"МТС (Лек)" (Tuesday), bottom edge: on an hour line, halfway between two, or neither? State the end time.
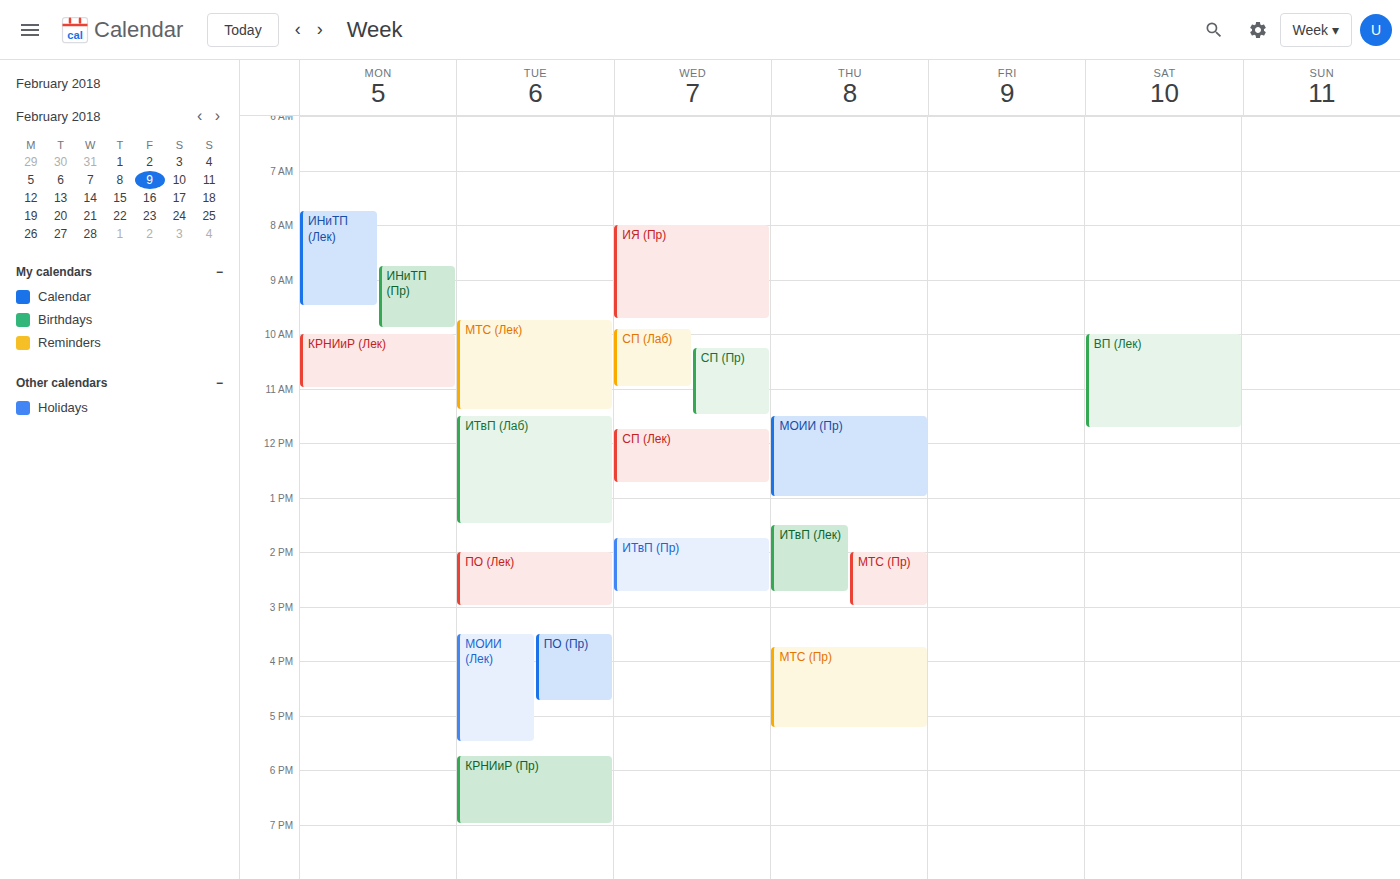
11:25 AM -- neither: 25 minutes below the 11 AM line and 35 minutes above the 12 PM line.